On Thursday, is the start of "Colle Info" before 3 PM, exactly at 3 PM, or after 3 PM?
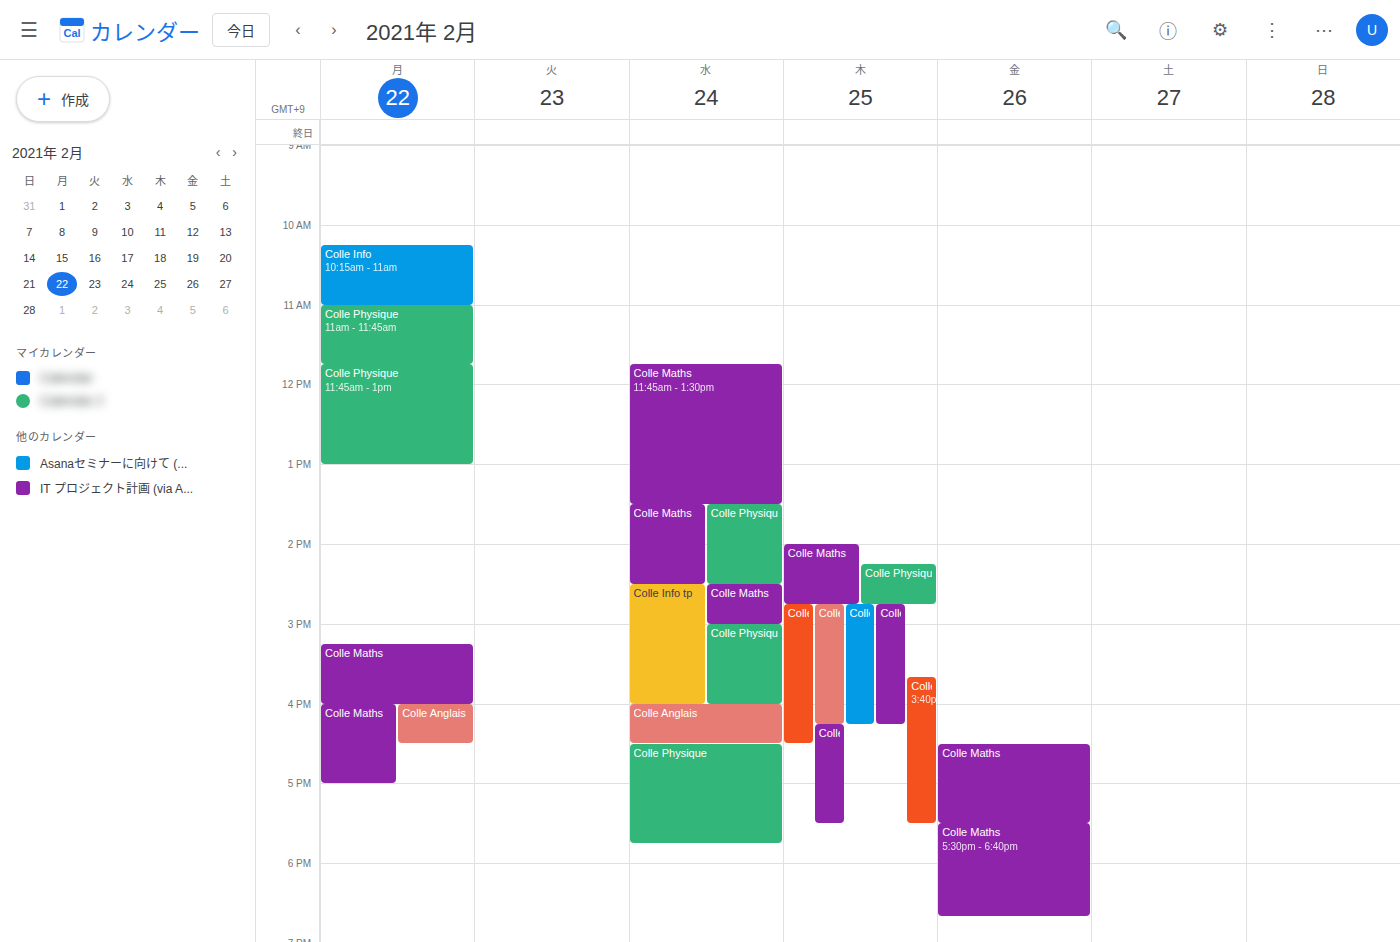
2:45 PM -- before 3 PM, 15 minutes above the 3 PM line.